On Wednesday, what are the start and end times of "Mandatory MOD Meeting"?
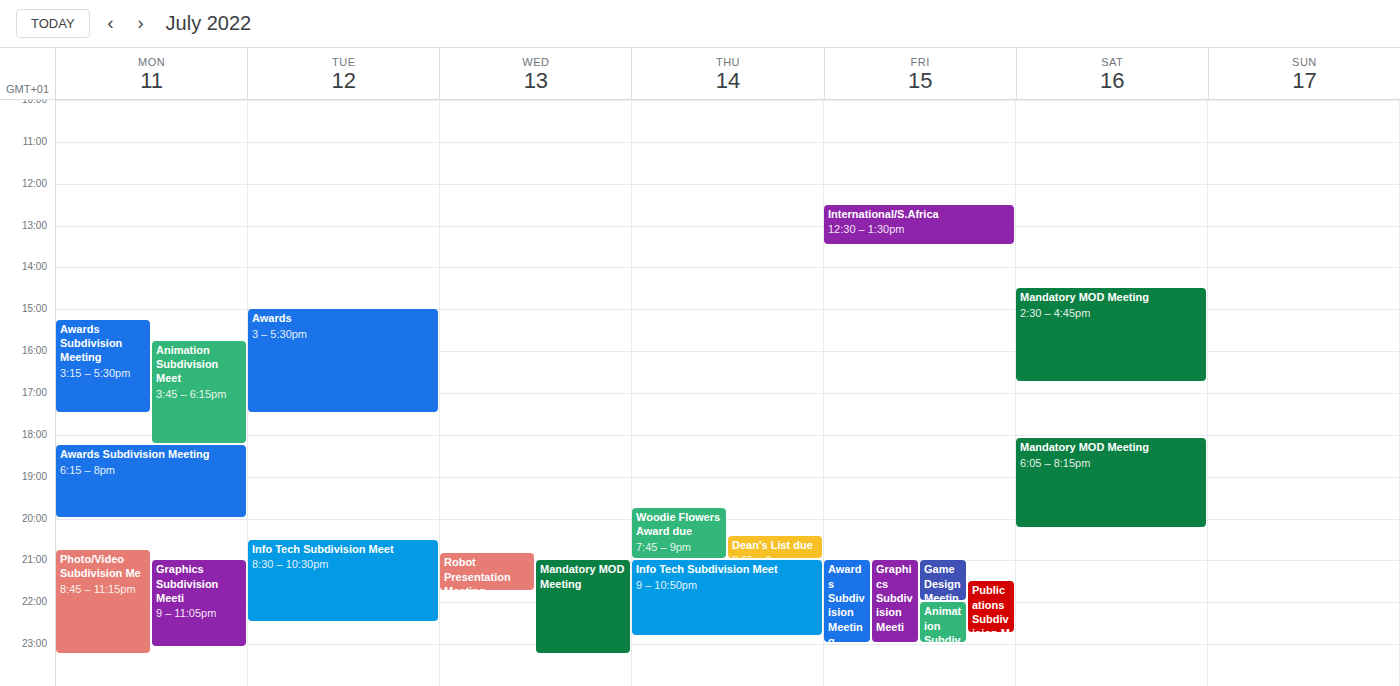
9:00 PM to 11:15 PM